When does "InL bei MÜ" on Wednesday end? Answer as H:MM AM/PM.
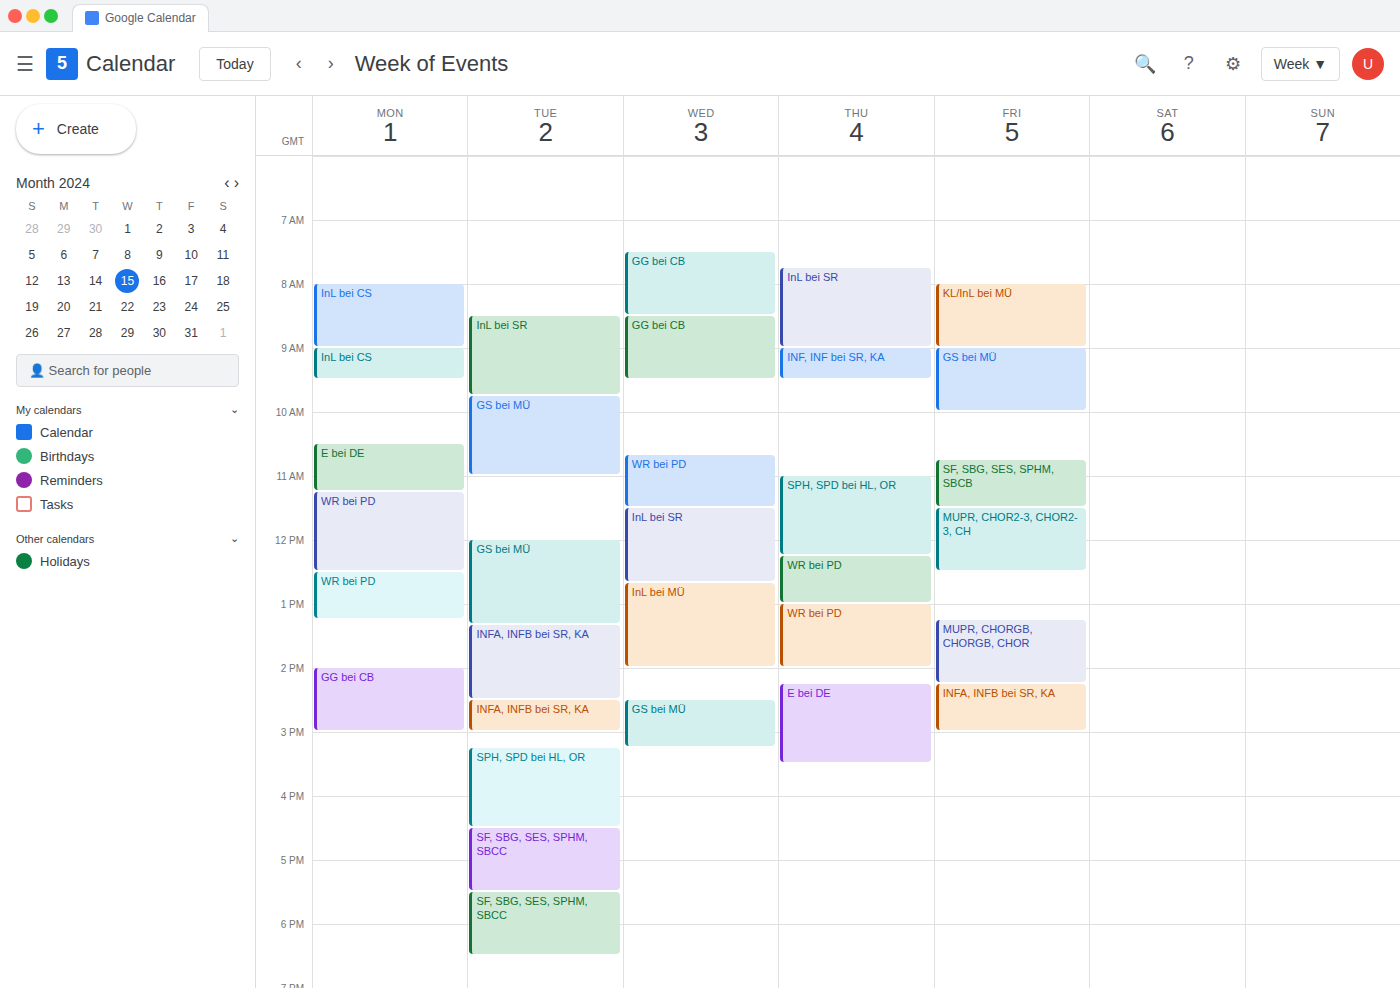
2:00 PM